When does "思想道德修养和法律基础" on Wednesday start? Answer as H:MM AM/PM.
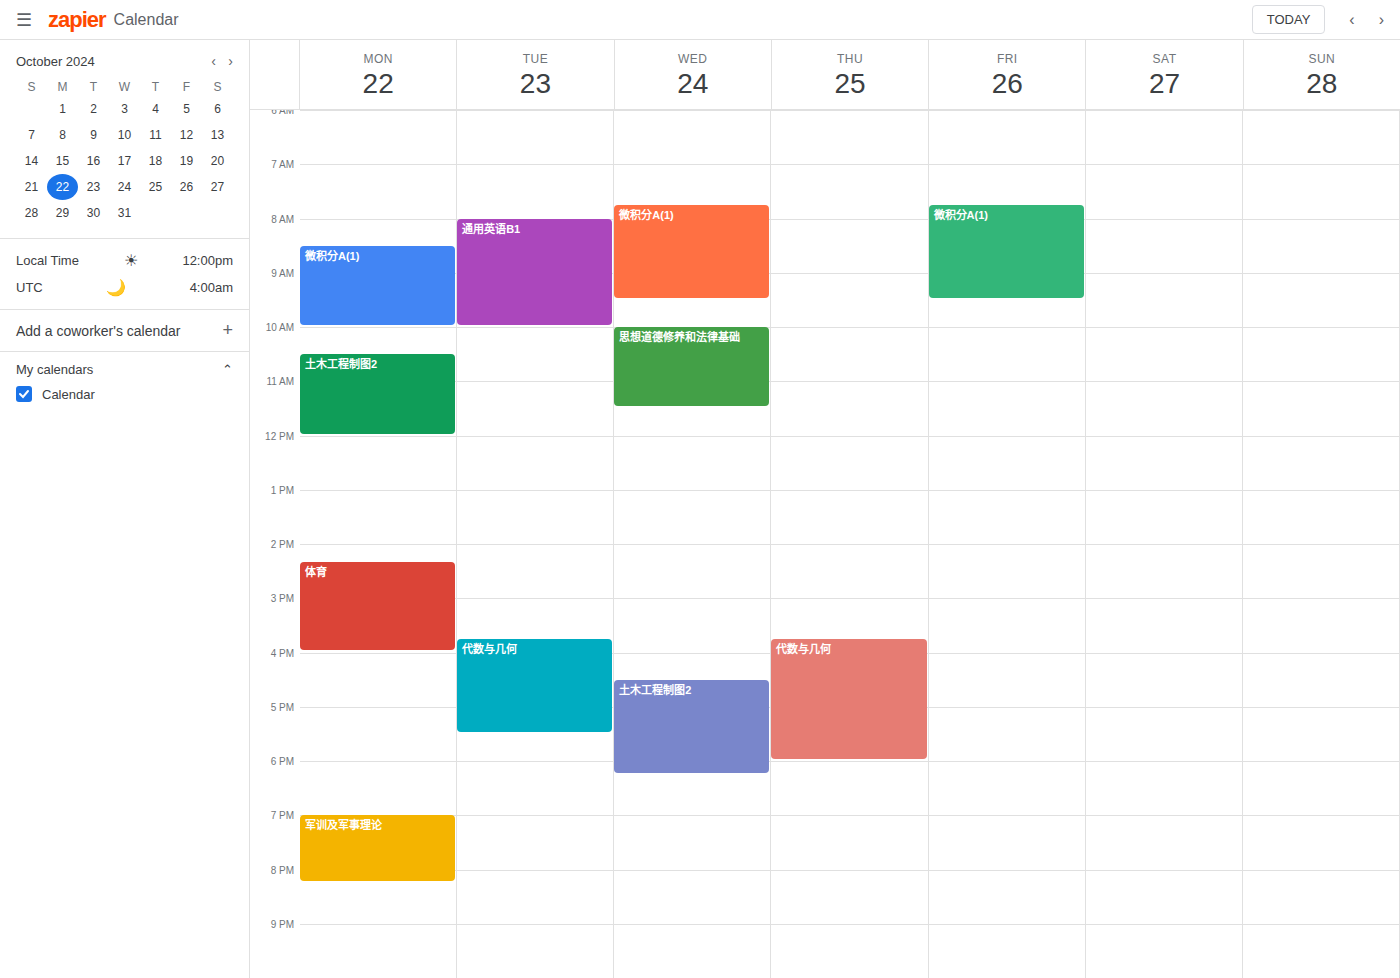
10:00 AM